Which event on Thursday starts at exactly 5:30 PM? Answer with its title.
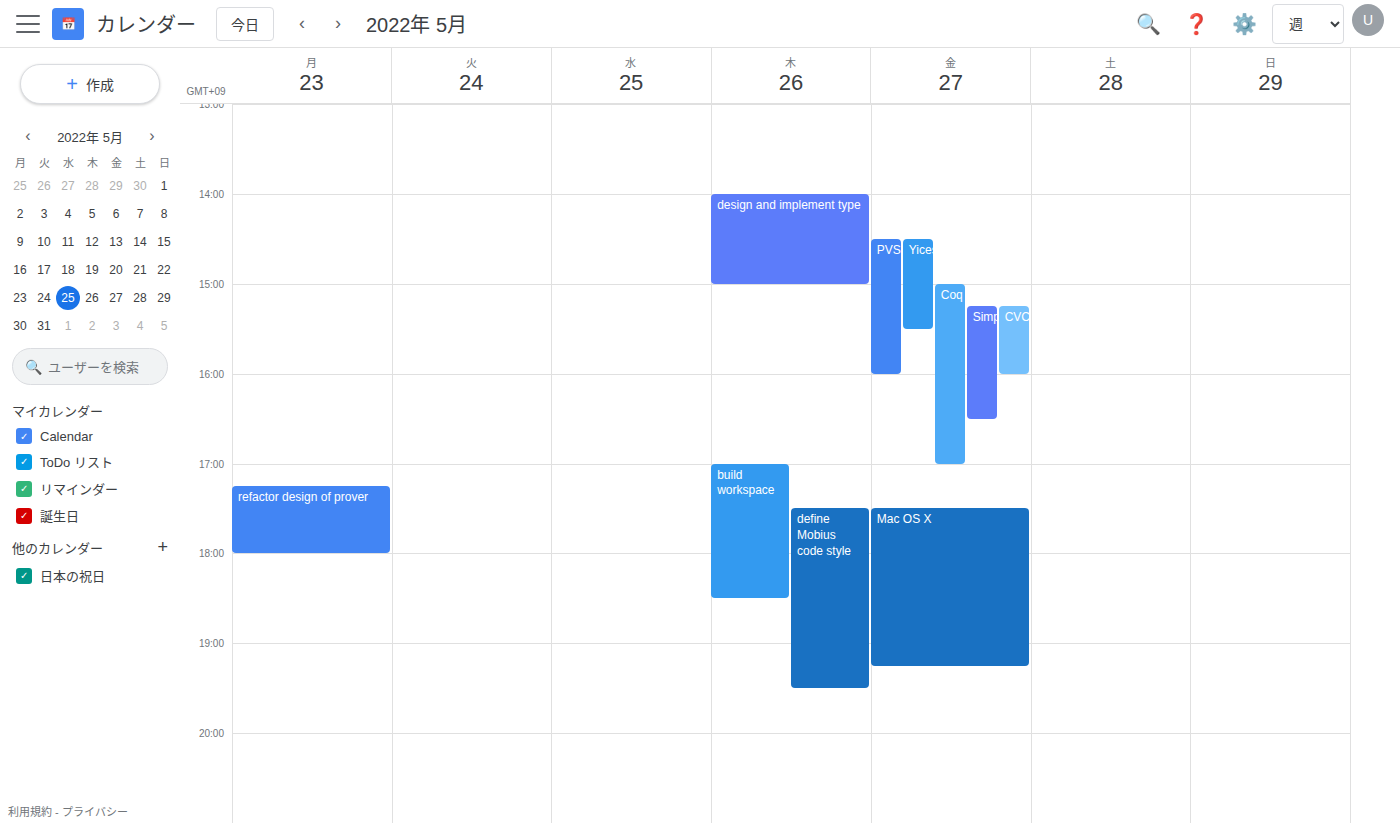
"define Mobius code style"